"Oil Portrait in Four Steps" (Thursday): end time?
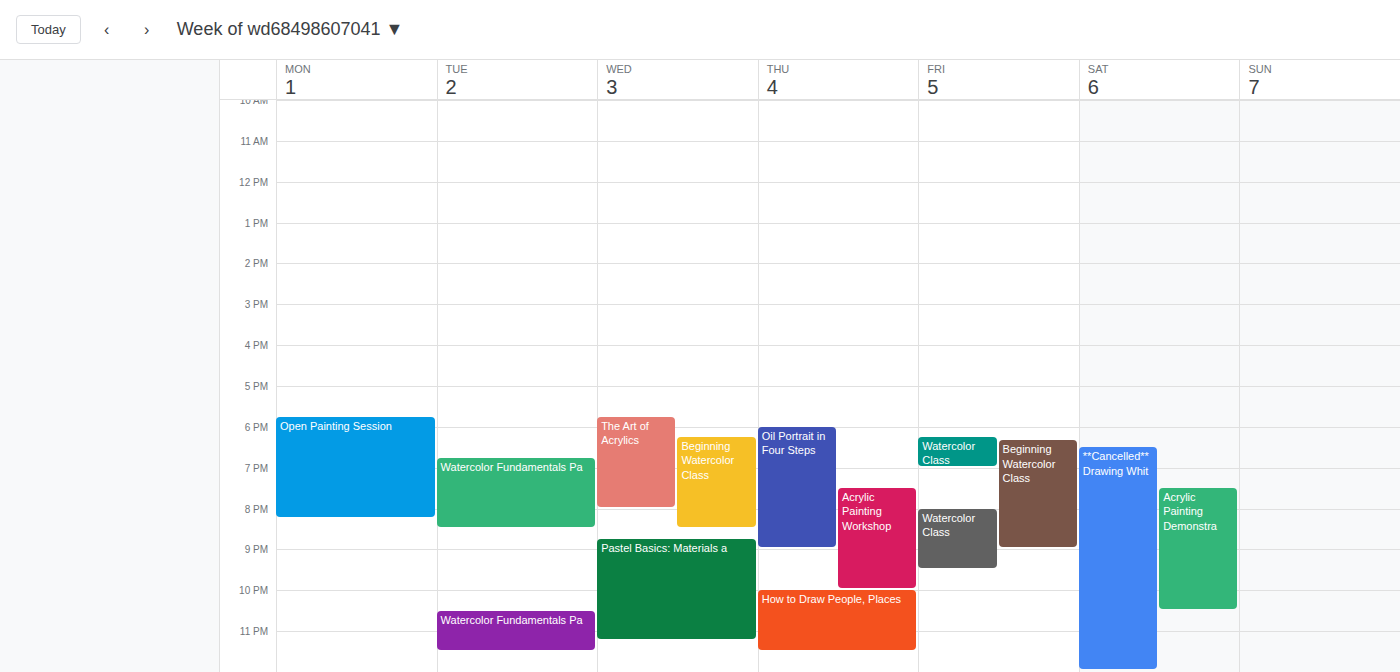
9:00 PM